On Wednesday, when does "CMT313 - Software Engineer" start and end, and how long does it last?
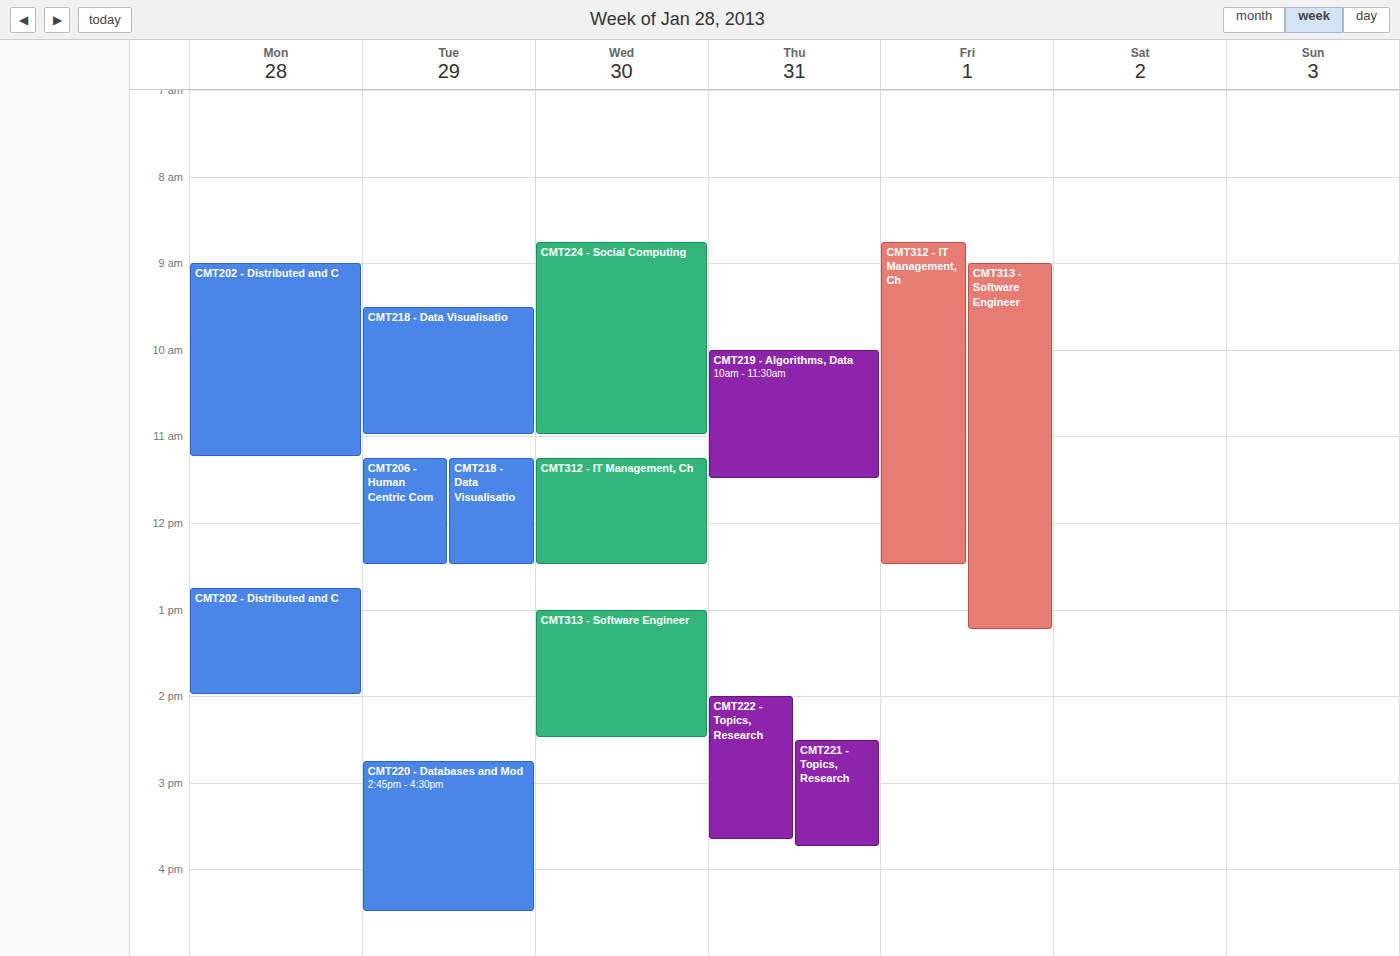
1:00 PM to 2:30 PM, 1 hour 30 minutes